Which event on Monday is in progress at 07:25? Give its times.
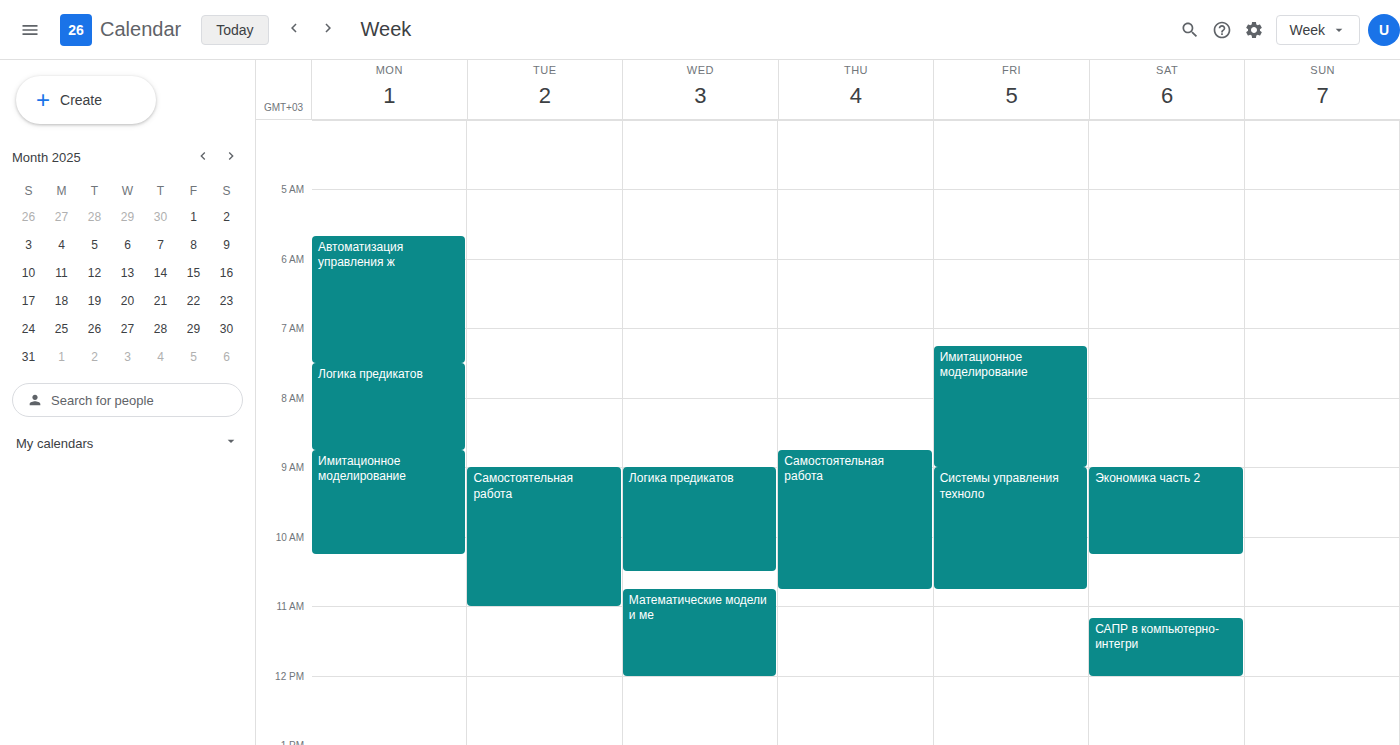
"Автоматизация управления ж", 05:40 to 07:30